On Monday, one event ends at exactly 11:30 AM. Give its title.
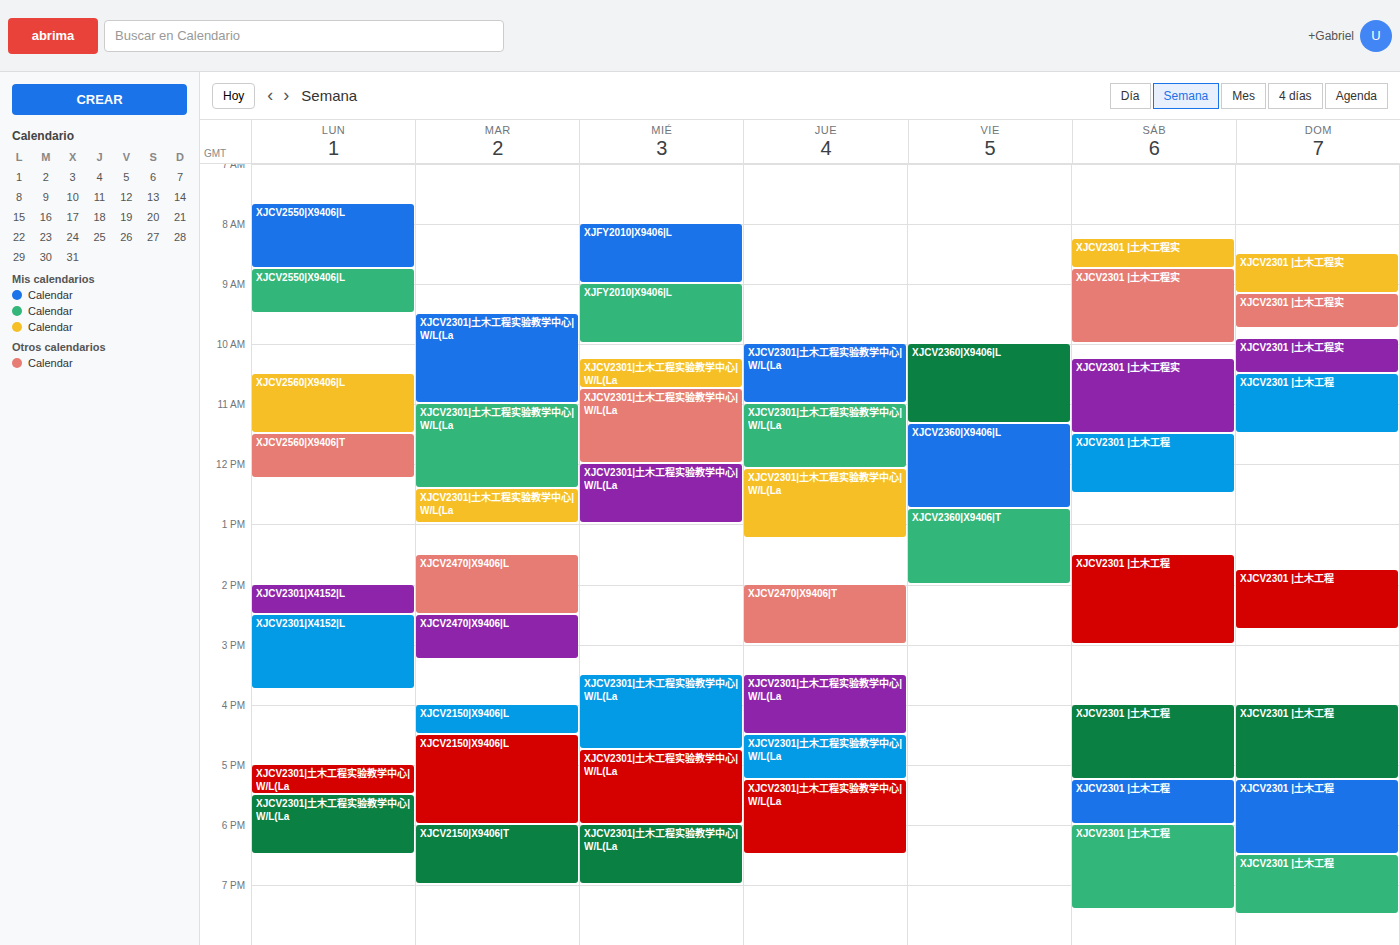
"XJCV2560|X9406|L"